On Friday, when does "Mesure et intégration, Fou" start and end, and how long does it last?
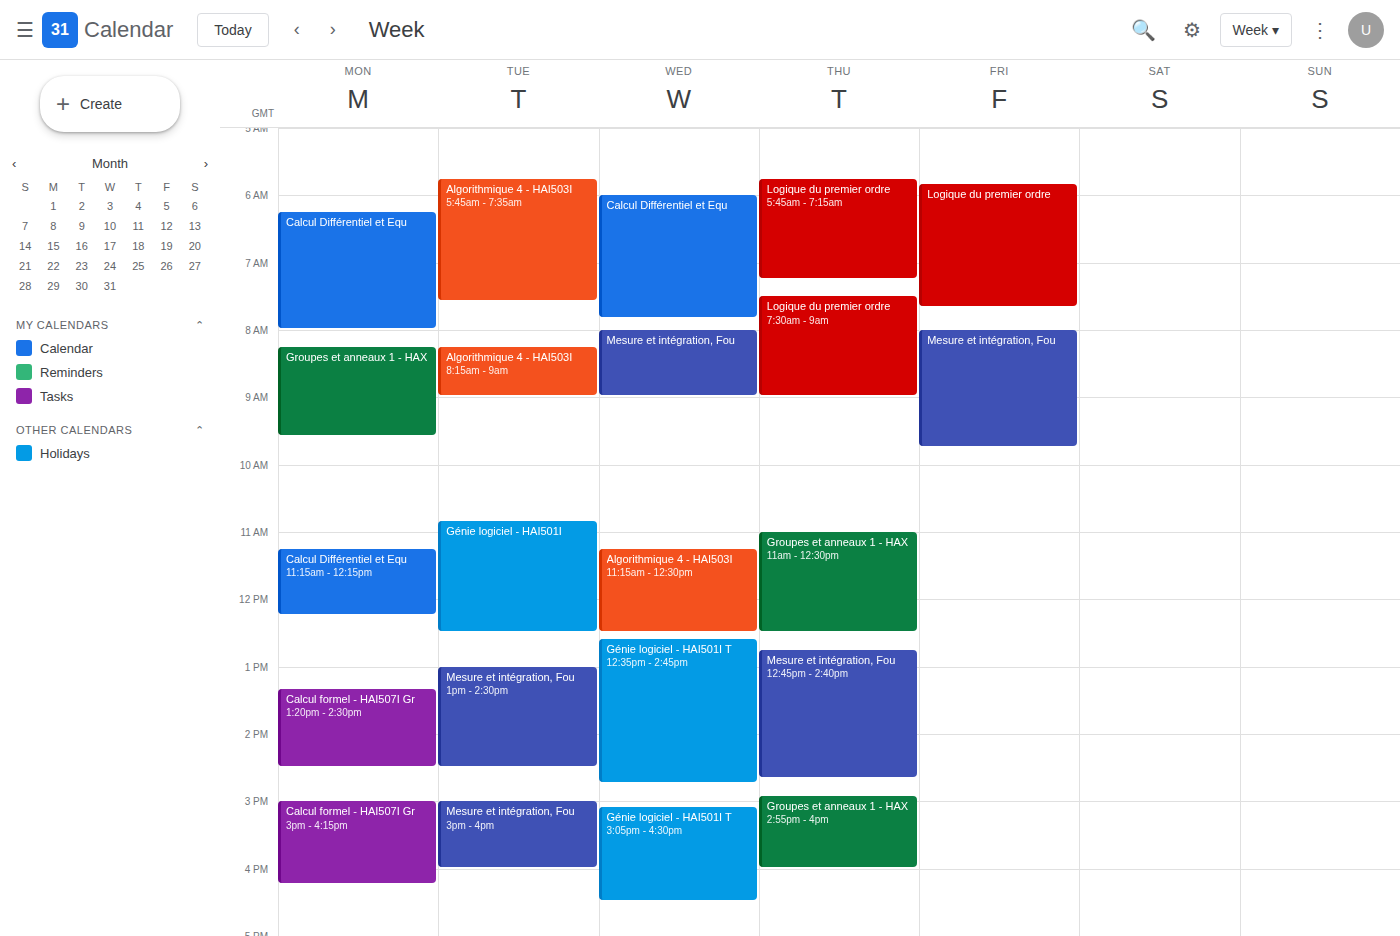
8:00 AM to 9:45 AM, 1 hour 45 minutes